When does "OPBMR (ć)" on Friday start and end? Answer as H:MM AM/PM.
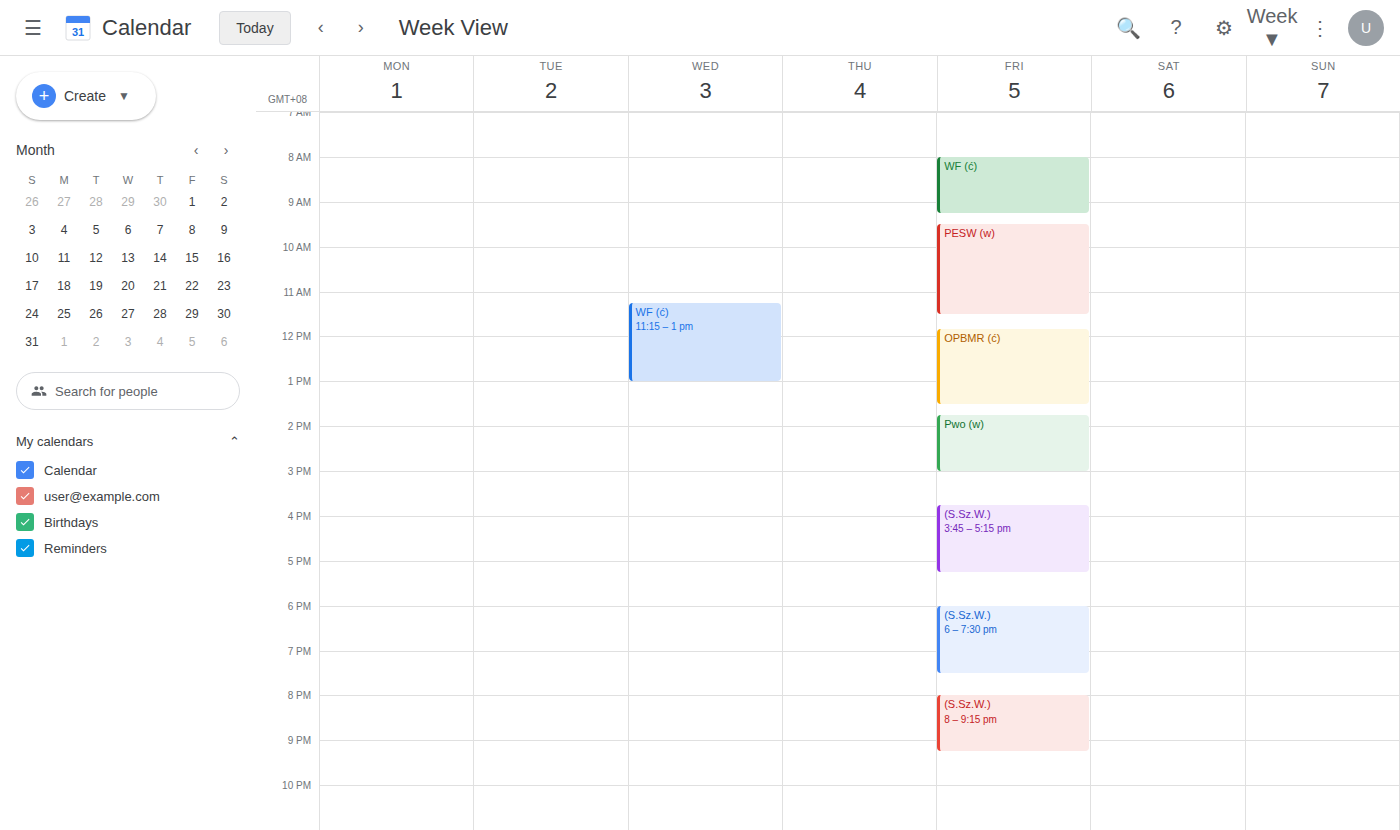
11:50 AM to 1:30 PM